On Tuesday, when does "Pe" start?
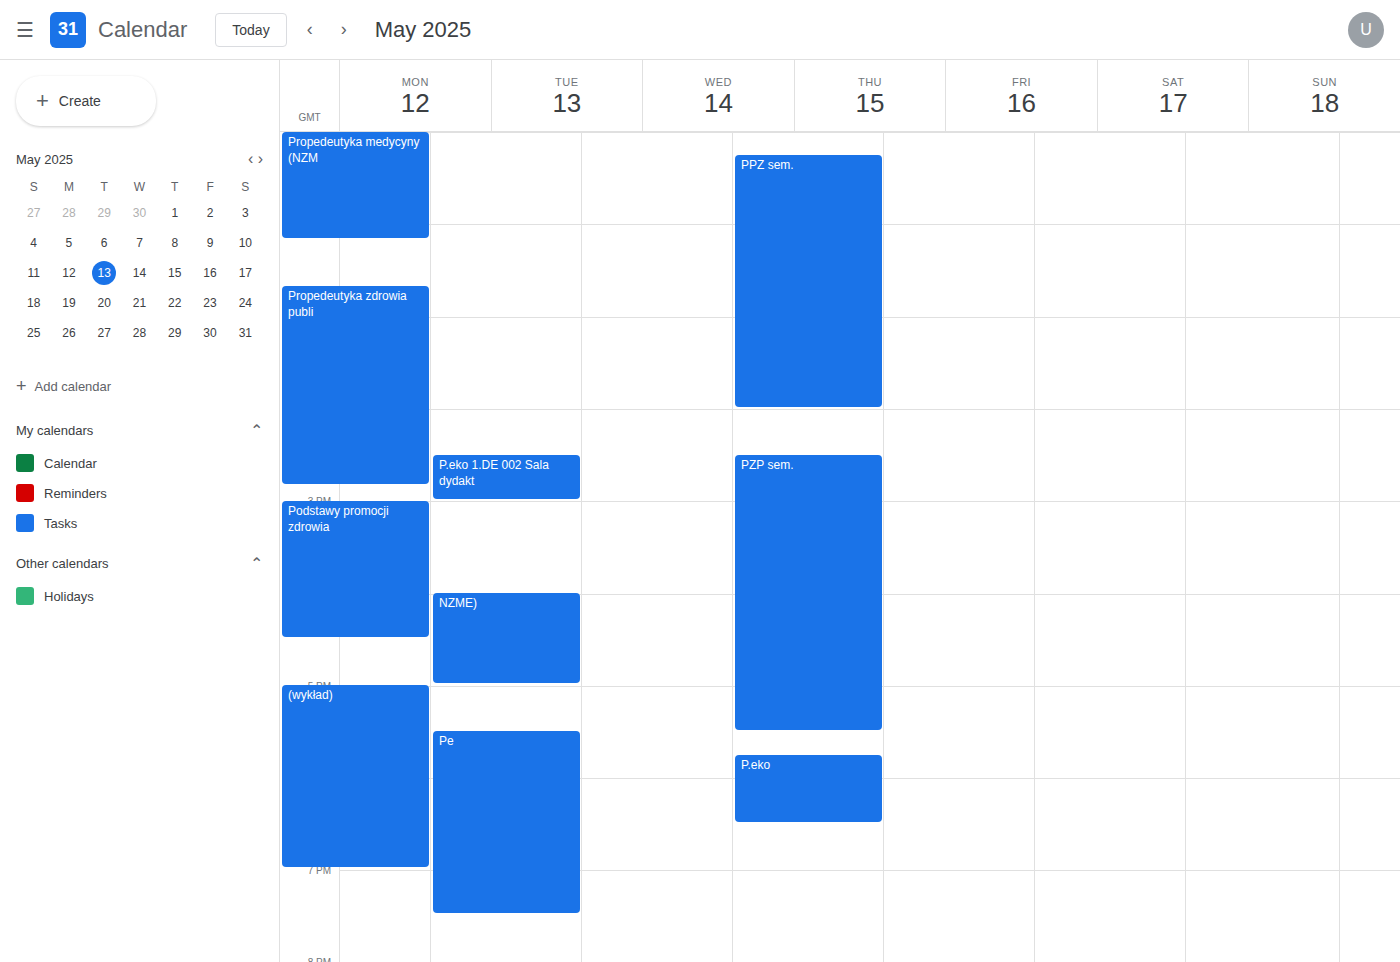
5:30 PM